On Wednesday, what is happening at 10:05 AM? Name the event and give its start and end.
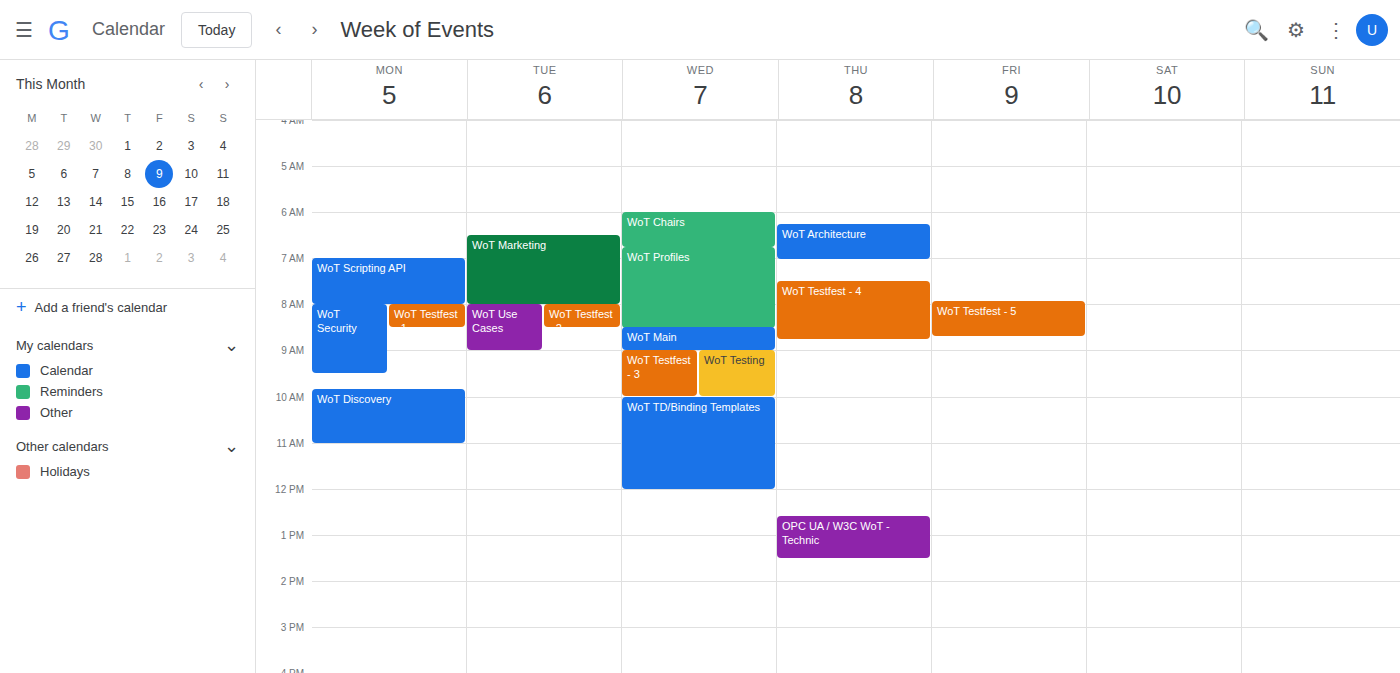
"WoT TD/Binding Templates", 10:00 AM to 12:00 PM